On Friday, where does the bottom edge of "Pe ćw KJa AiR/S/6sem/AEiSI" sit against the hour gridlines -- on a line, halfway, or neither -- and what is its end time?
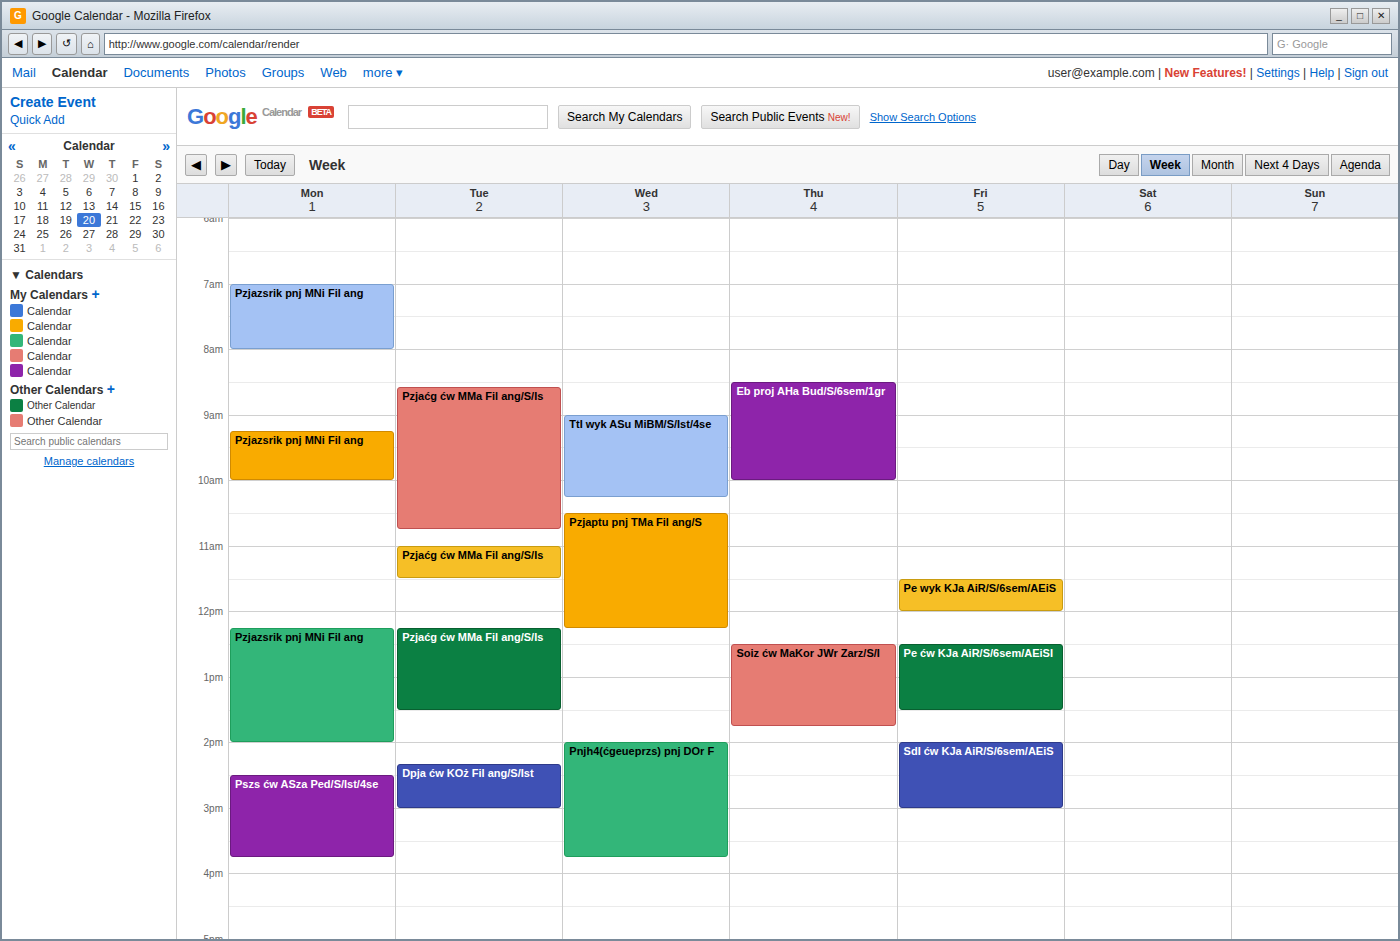
1:30 PM -- halfway between the 1 PM and 2 PM lines.